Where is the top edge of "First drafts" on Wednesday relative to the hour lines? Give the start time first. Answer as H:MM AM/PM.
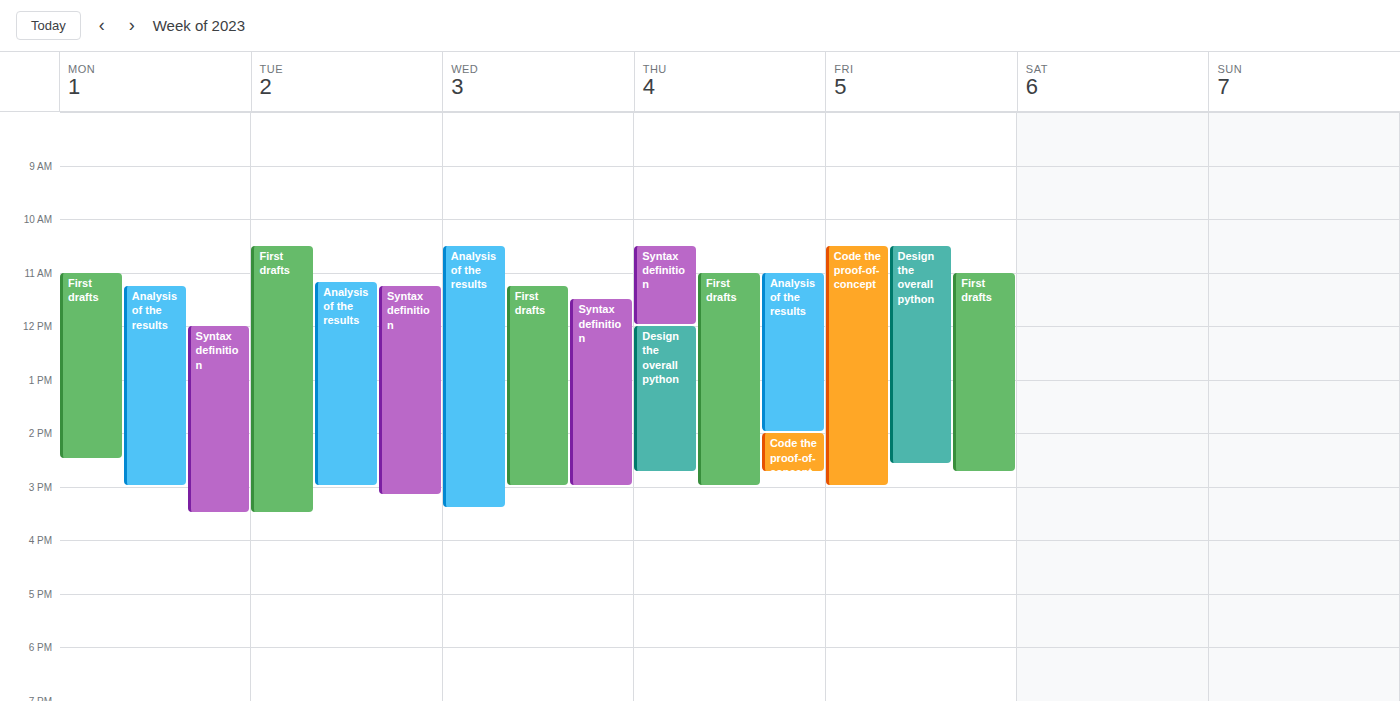
11:15 AM -- neither: a quarter of the way from the 11 AM line to the 12 PM line.